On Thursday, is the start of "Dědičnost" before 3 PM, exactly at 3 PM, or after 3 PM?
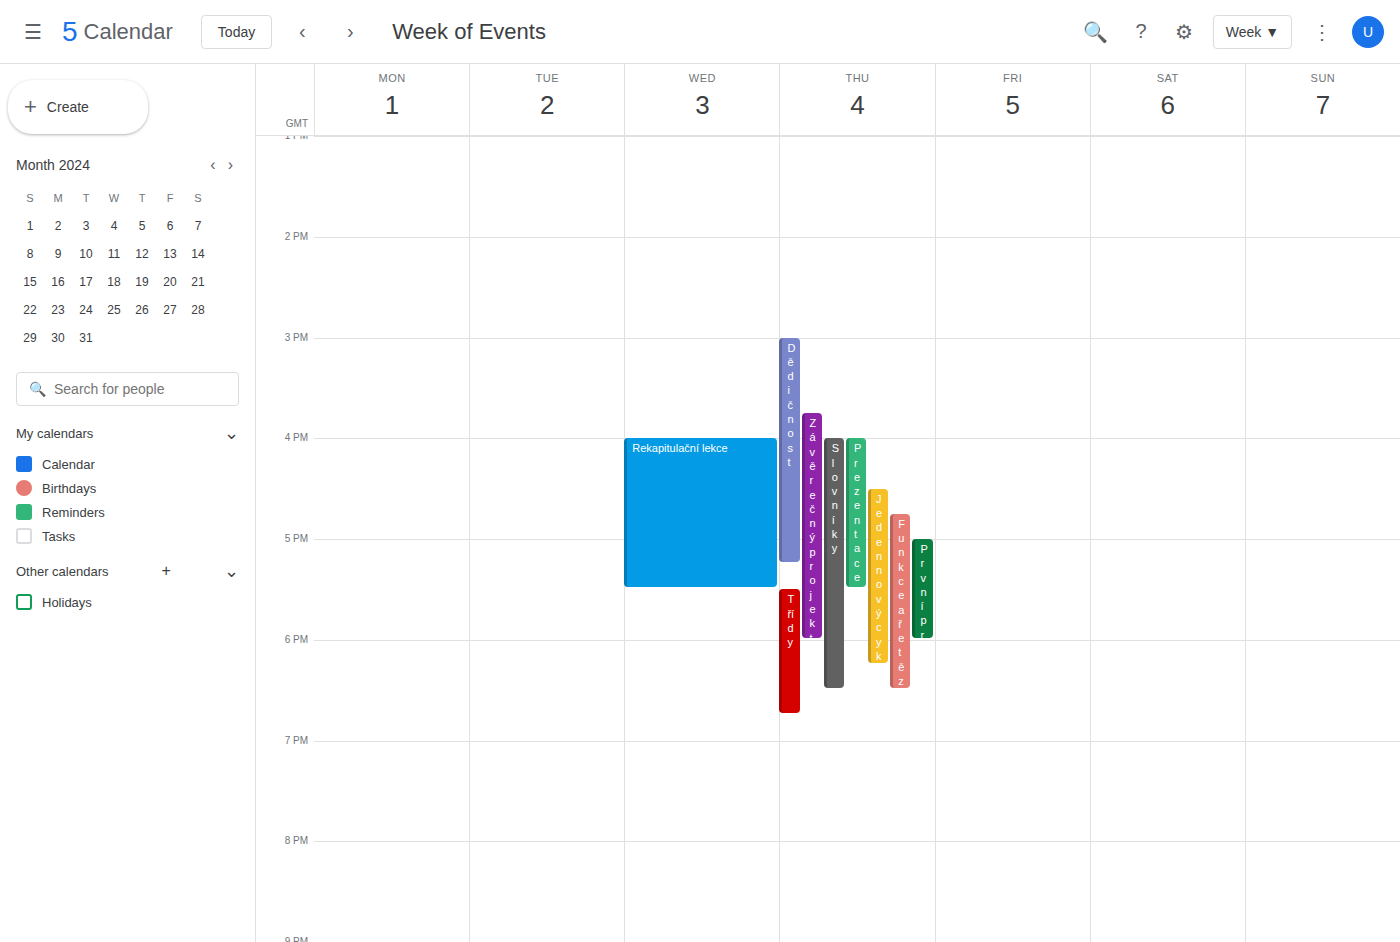
3:00 PM -- exactly at 3 PM, on the 3 PM line.